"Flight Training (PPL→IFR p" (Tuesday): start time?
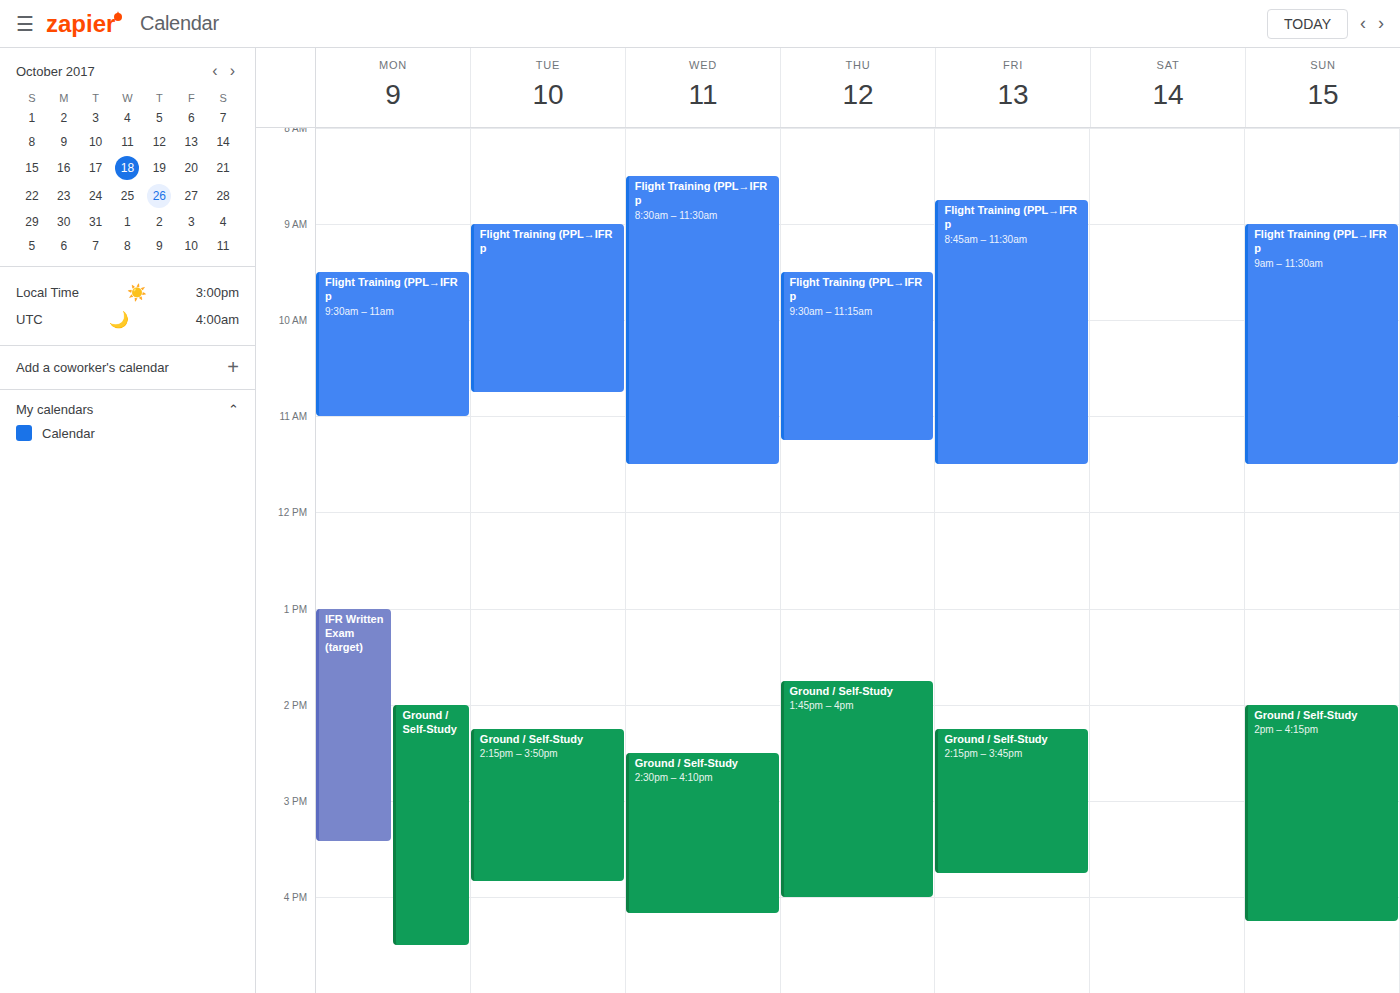
09:00